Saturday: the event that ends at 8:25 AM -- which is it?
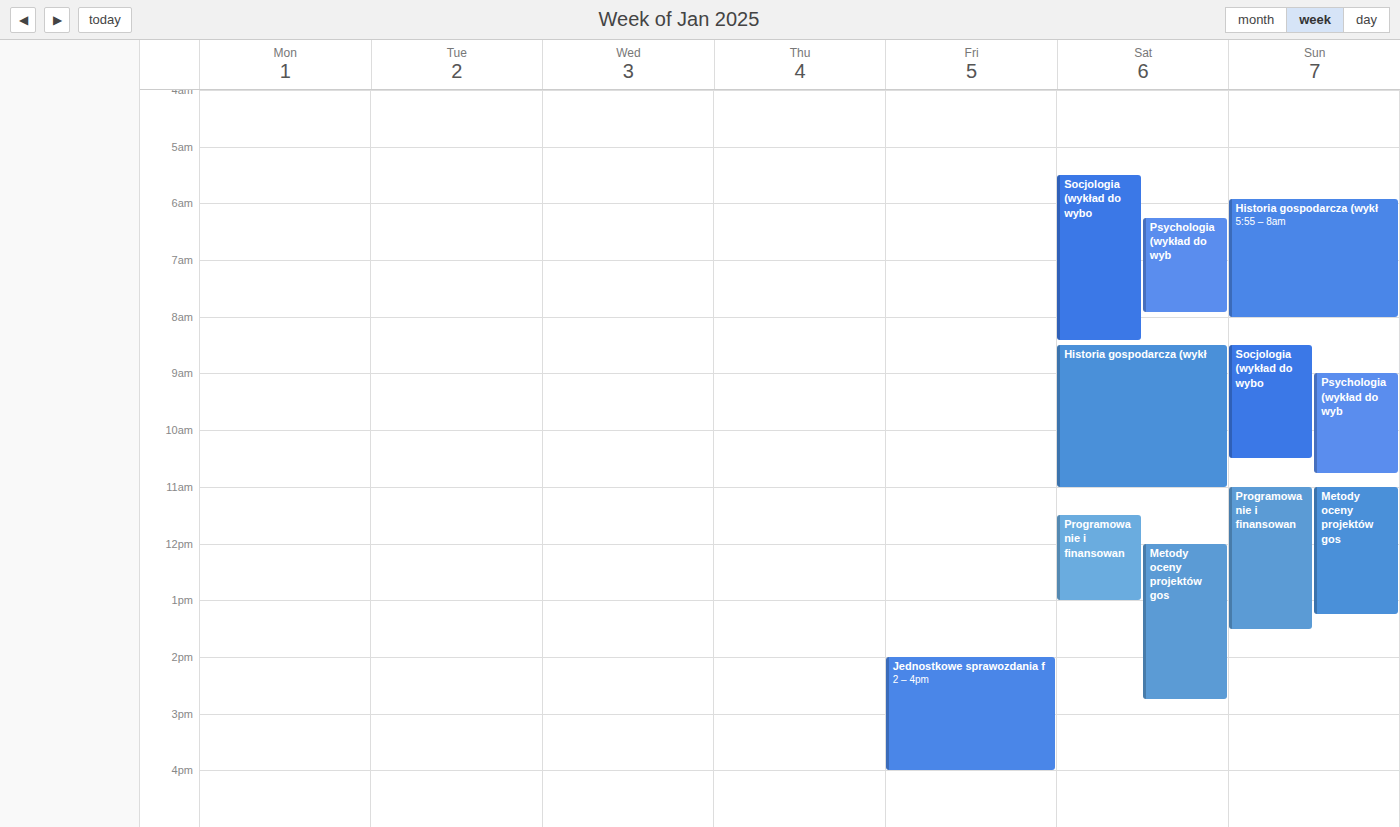
"Socjologia (wykład do wybo"